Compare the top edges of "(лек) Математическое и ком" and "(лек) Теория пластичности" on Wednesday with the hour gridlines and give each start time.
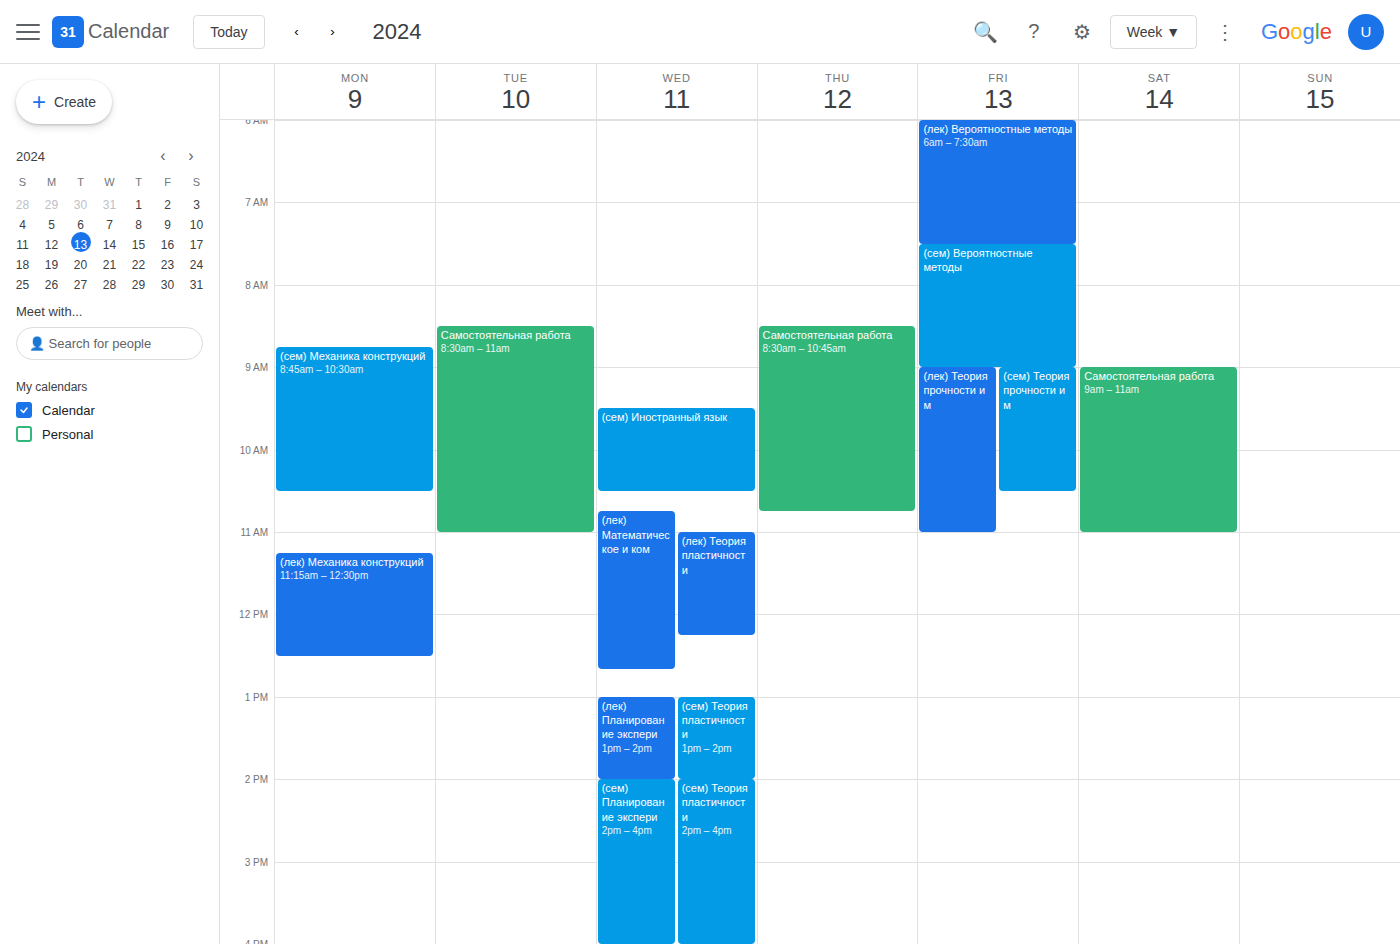
"(лек) Математическое и ком": 10:45 AM, neither: three quarters of the way from the 10 AM line to the 11 AM line. "(лек) Теория пластичности": 11:00 AM, exactly on the 11 AM line.